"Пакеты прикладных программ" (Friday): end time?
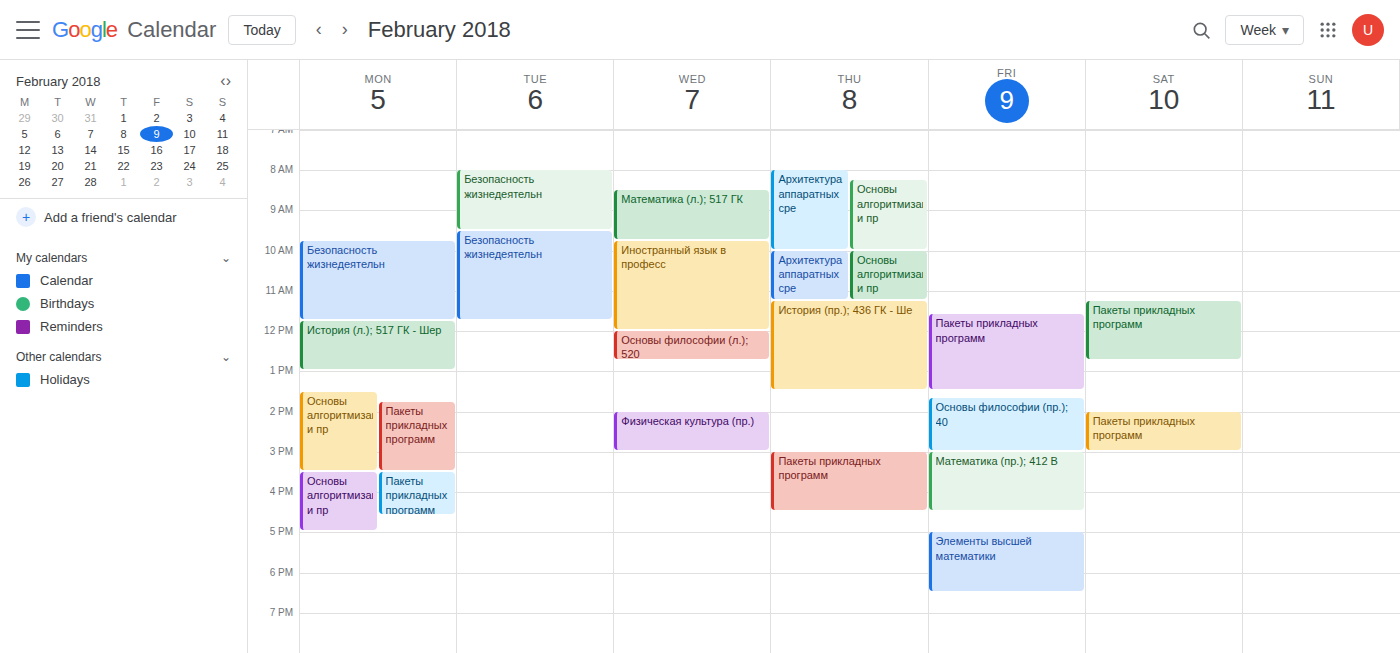
1:30 PM